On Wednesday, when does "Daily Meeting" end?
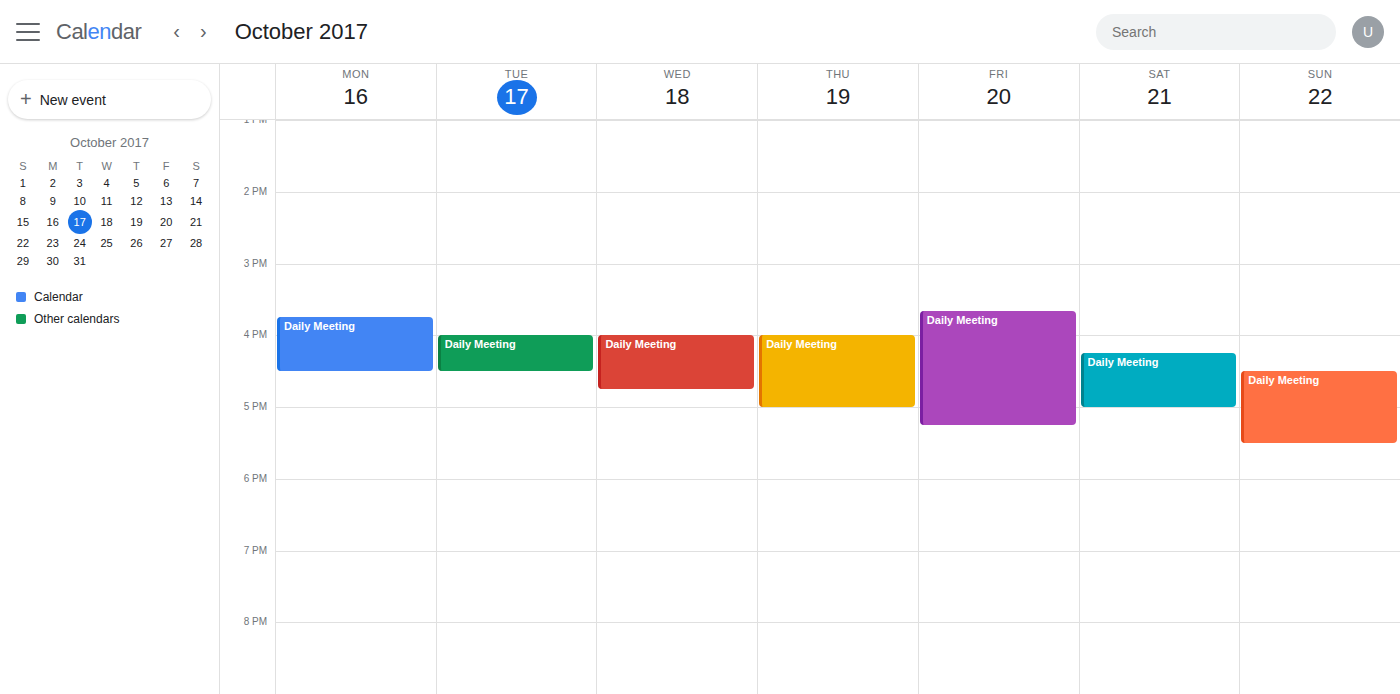
4:45 PM